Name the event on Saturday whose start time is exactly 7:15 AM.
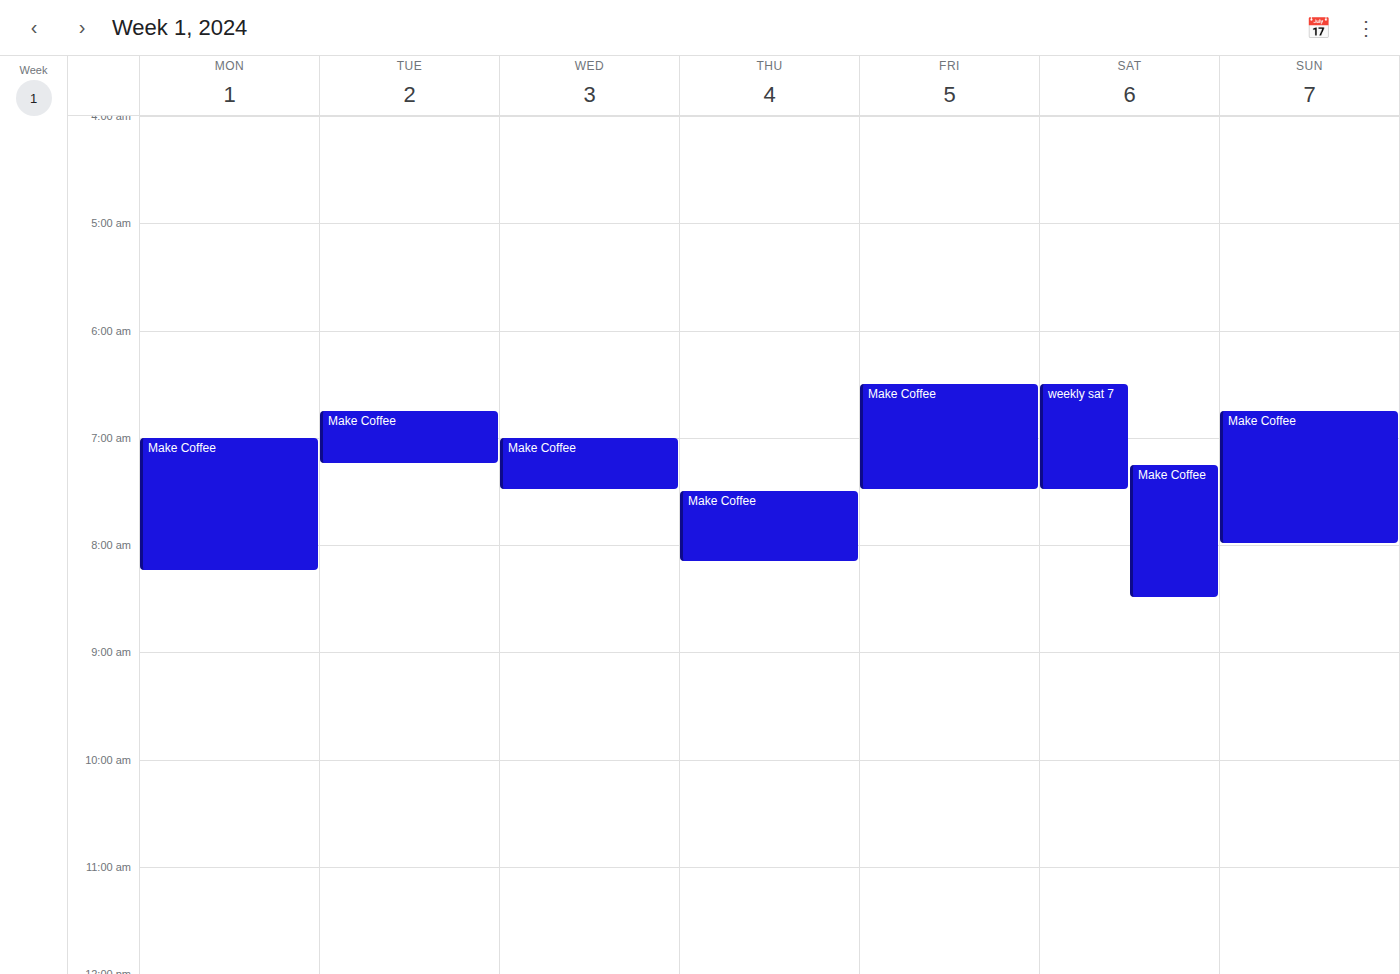
"Make Coffee"